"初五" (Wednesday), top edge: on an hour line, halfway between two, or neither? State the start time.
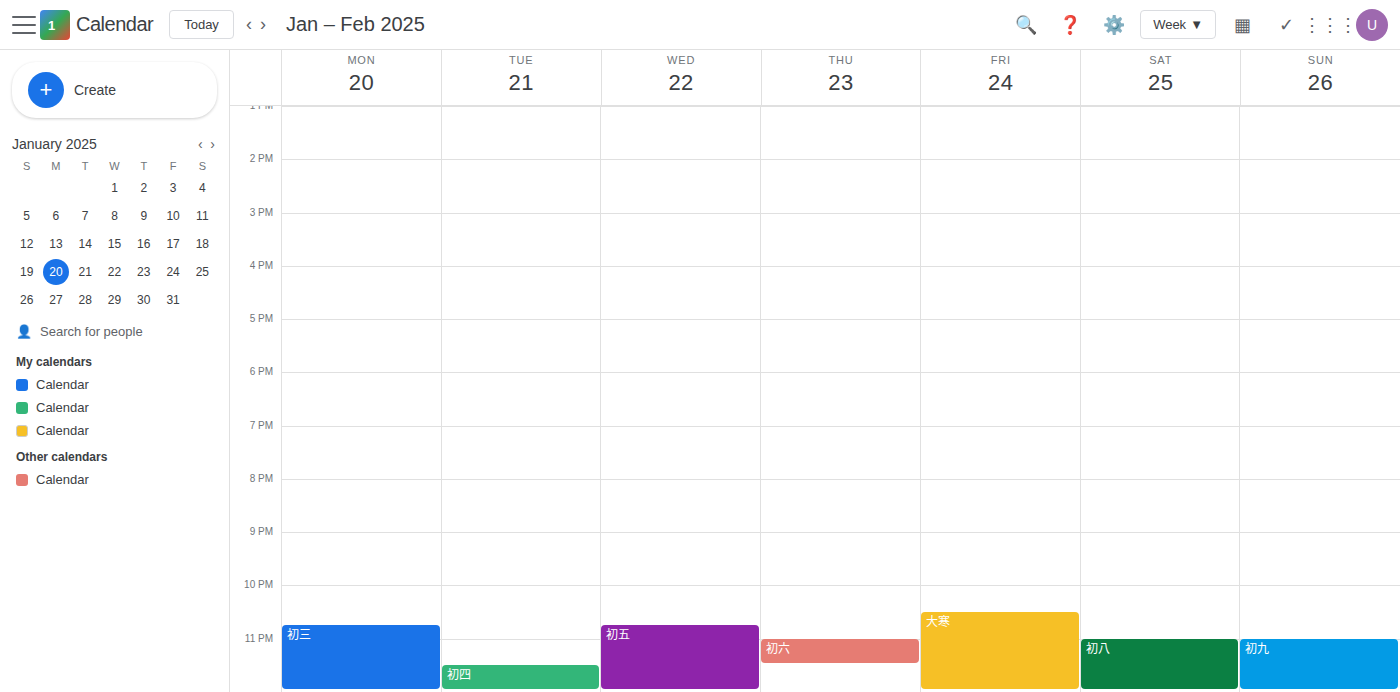
22:45 -- neither: three quarters of the way from the 22:00 line to the 23:00 line.